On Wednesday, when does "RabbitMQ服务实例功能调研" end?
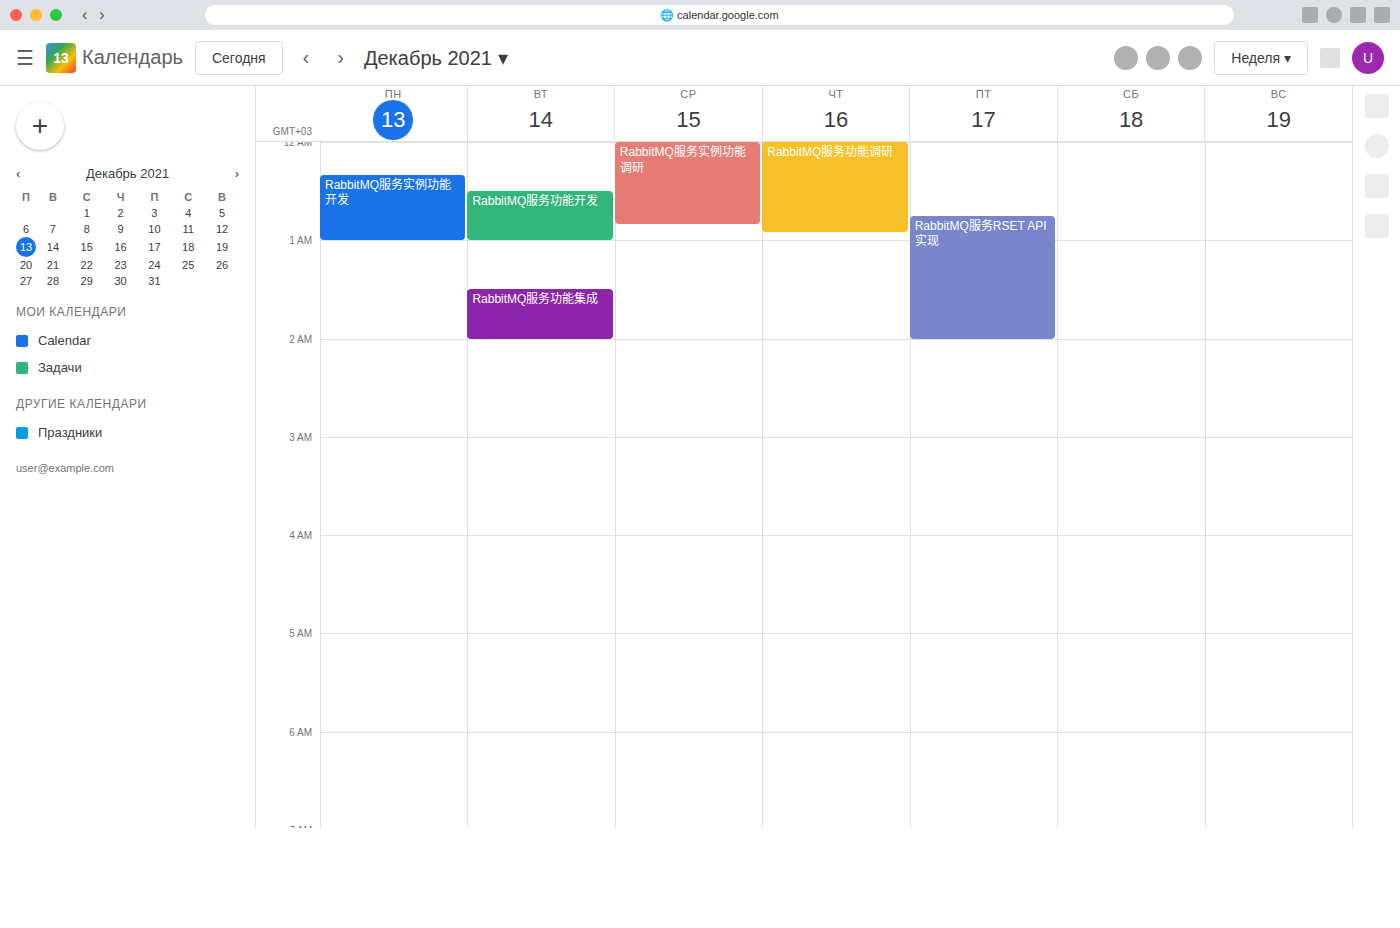
12:50 AM